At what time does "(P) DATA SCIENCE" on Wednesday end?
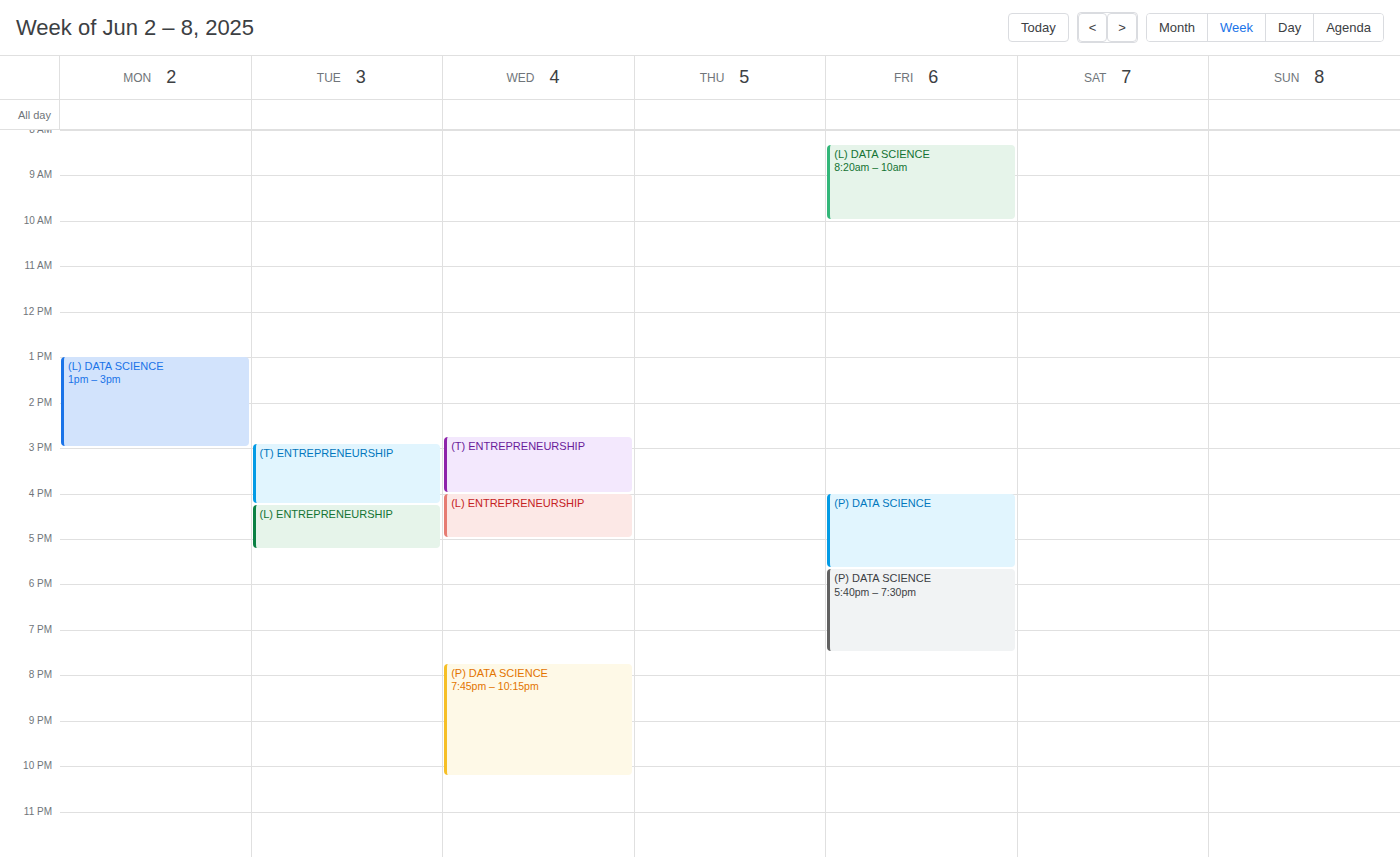
10:15 PM